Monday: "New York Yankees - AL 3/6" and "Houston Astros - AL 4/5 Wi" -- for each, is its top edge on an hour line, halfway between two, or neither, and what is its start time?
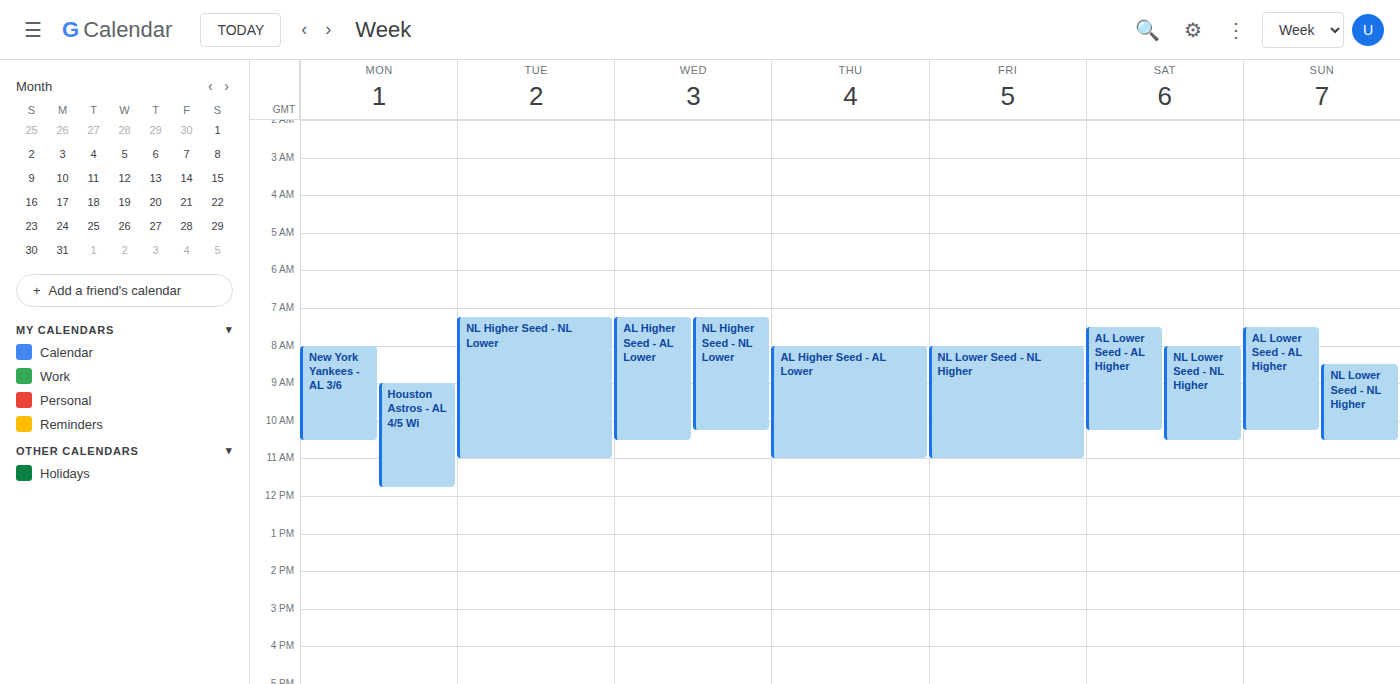
"New York Yankees - AL 3/6": 08:00, exactly on the 08:00 line. "Houston Astros - AL 4/5 Wi": 09:00, exactly on the 09:00 line.